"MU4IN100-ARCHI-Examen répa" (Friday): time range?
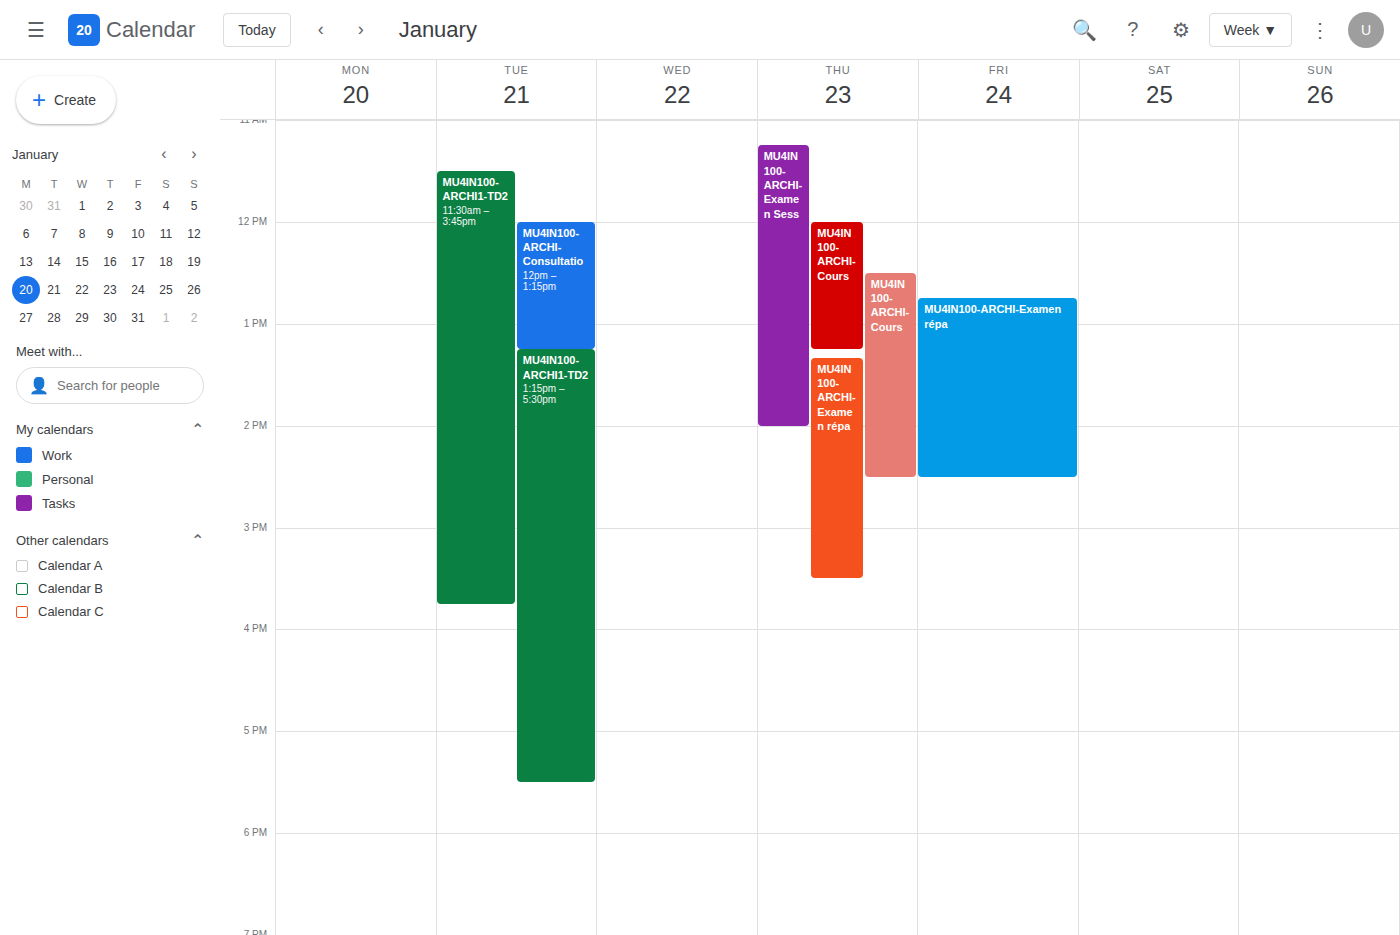
12:45 PM to 2:30 PM